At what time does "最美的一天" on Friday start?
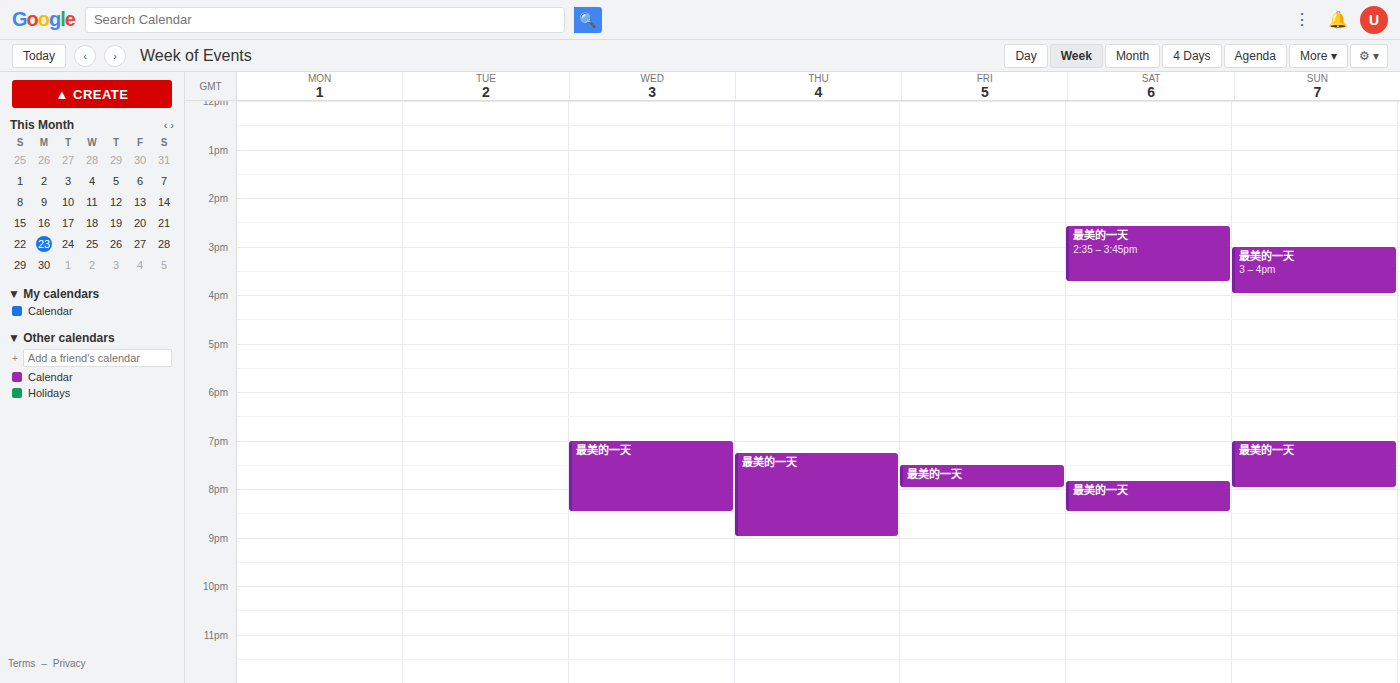
19:30